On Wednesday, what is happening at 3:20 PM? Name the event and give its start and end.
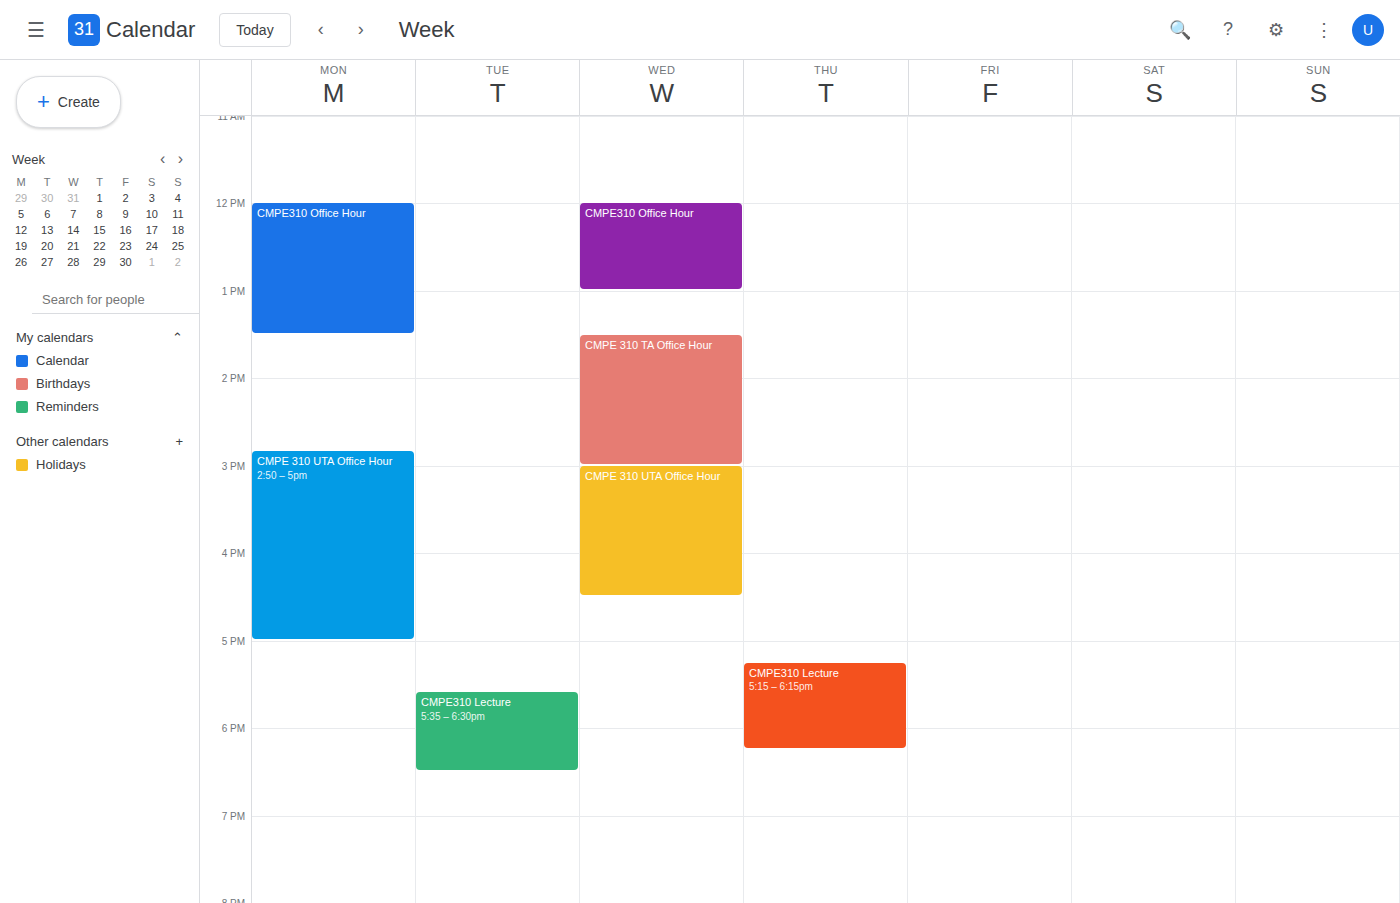
"CMPE 310 UTA Office Hour", 3:00 PM to 4:30 PM